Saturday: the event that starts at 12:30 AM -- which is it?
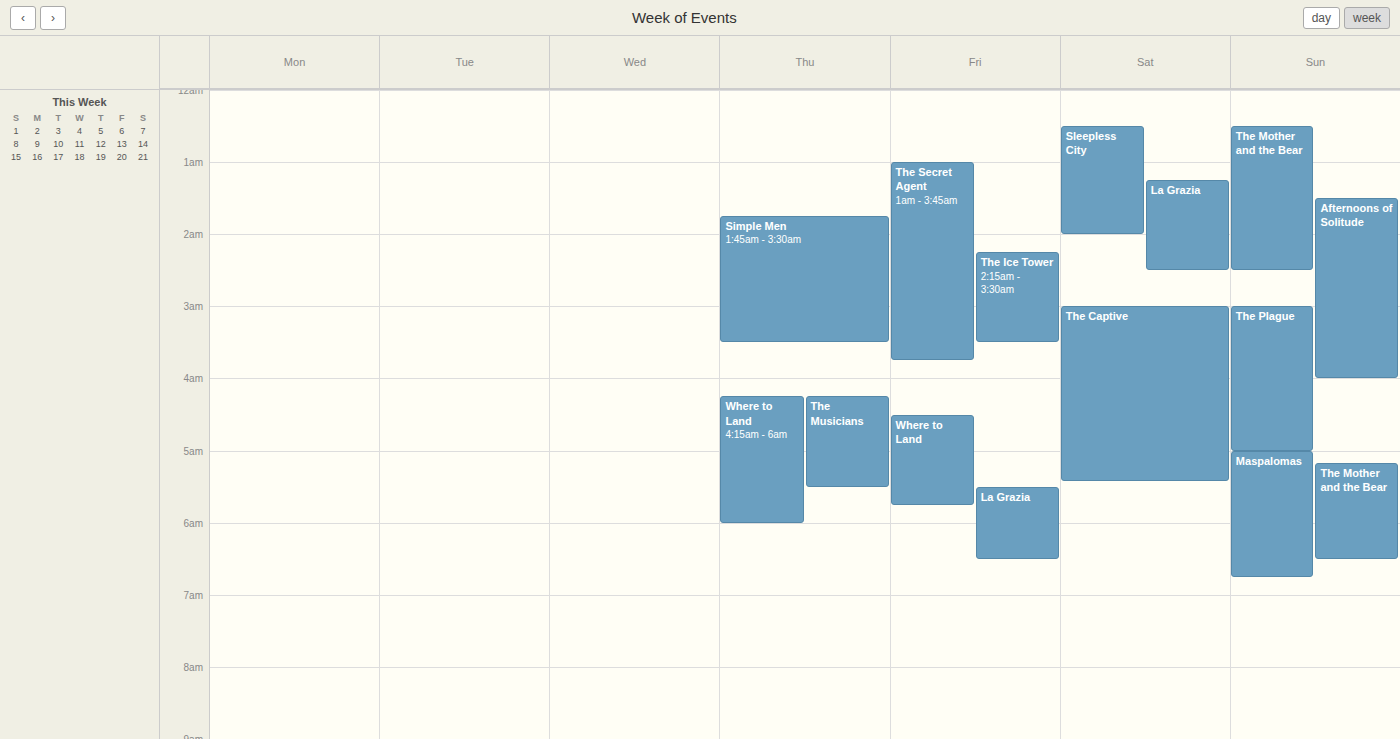
"Sleepless City"